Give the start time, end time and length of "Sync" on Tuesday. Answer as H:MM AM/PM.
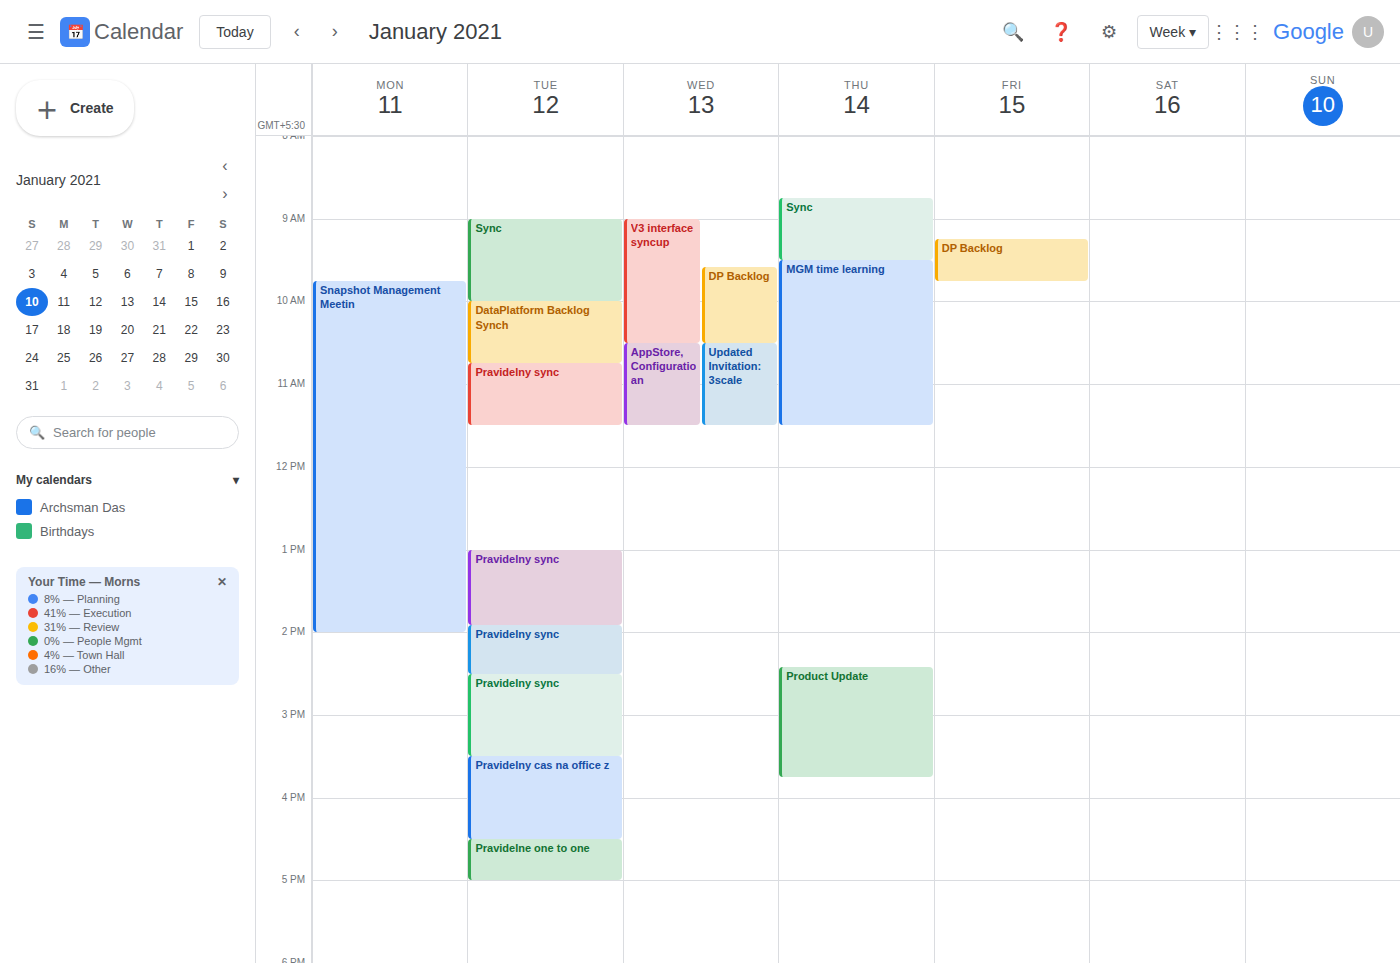
9:00 AM to 10:00 AM, 1 hour